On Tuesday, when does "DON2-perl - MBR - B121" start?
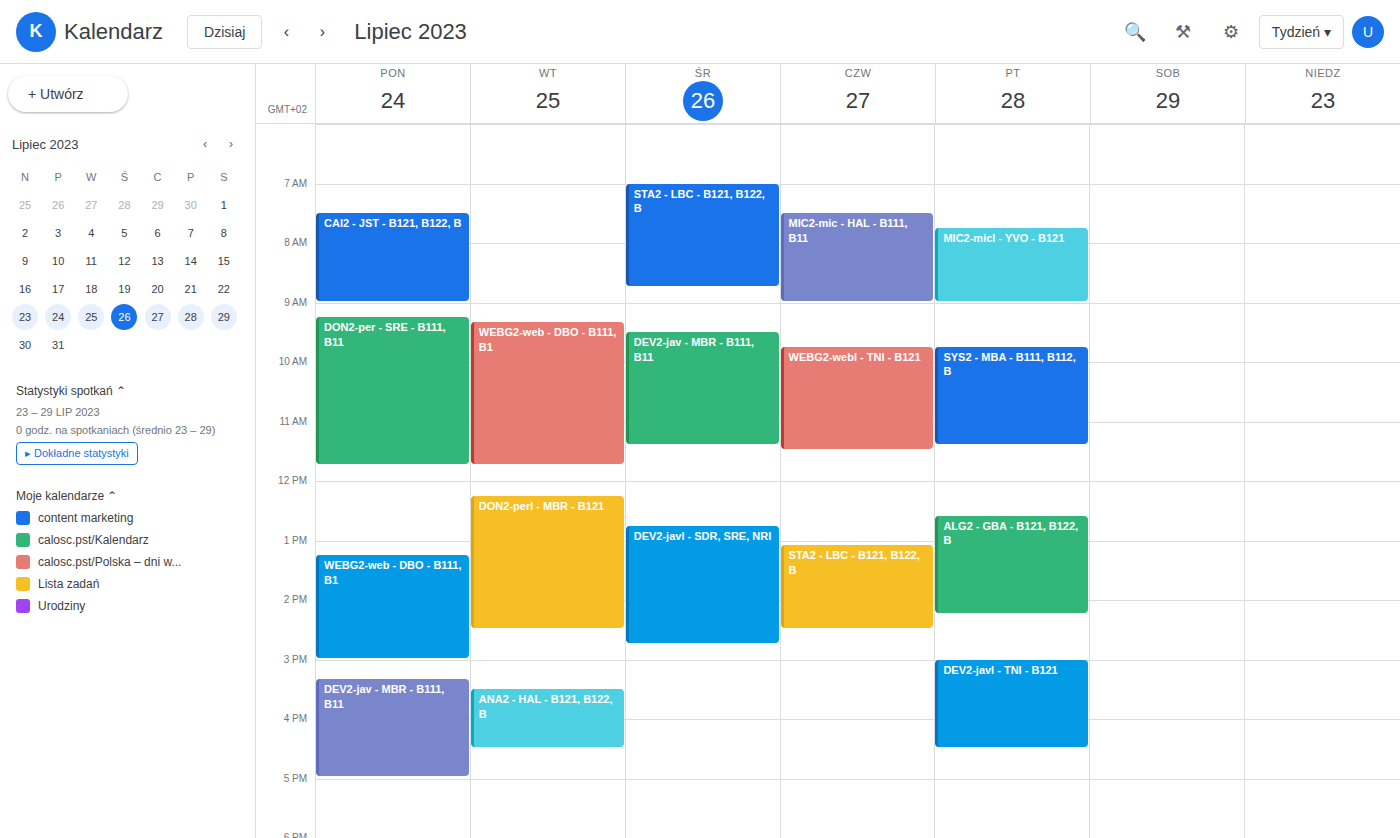
12:15 PM